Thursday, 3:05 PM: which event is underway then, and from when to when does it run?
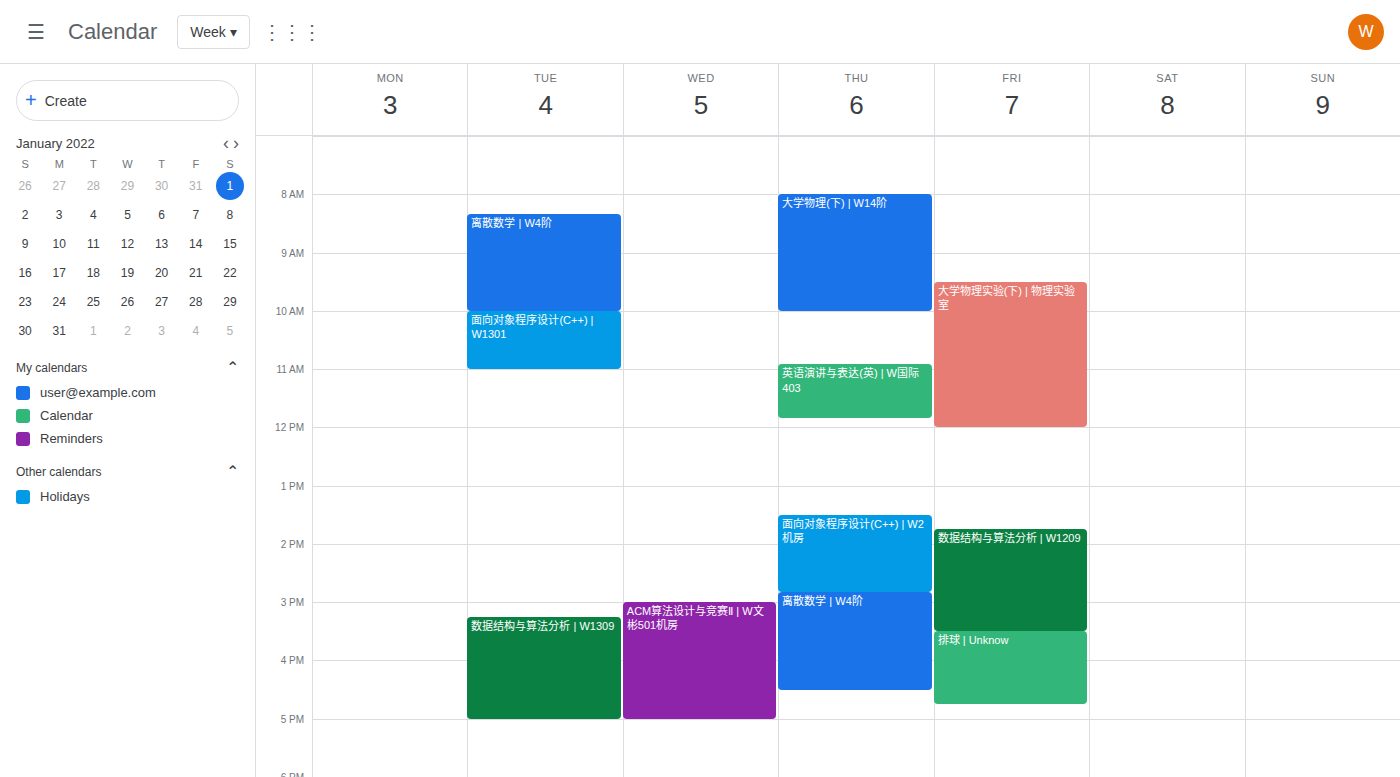
"离散数学 | W4阶", 2:50 PM to 4:30 PM